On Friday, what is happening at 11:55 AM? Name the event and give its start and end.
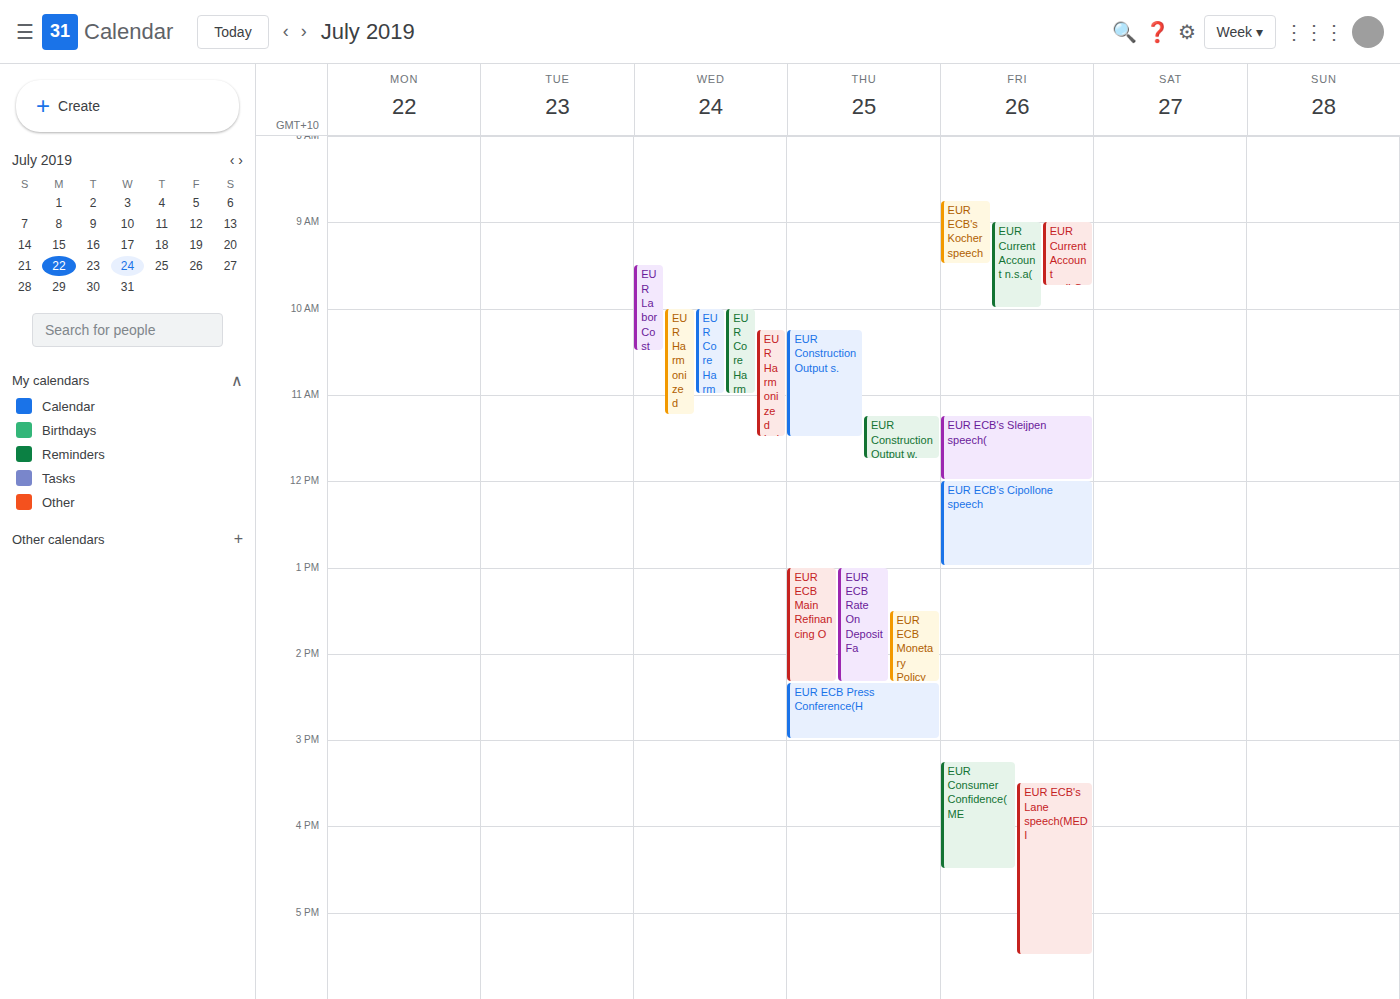
"EUR ECB's Sleijpen speech(", 11:15 AM to 12:00 PM